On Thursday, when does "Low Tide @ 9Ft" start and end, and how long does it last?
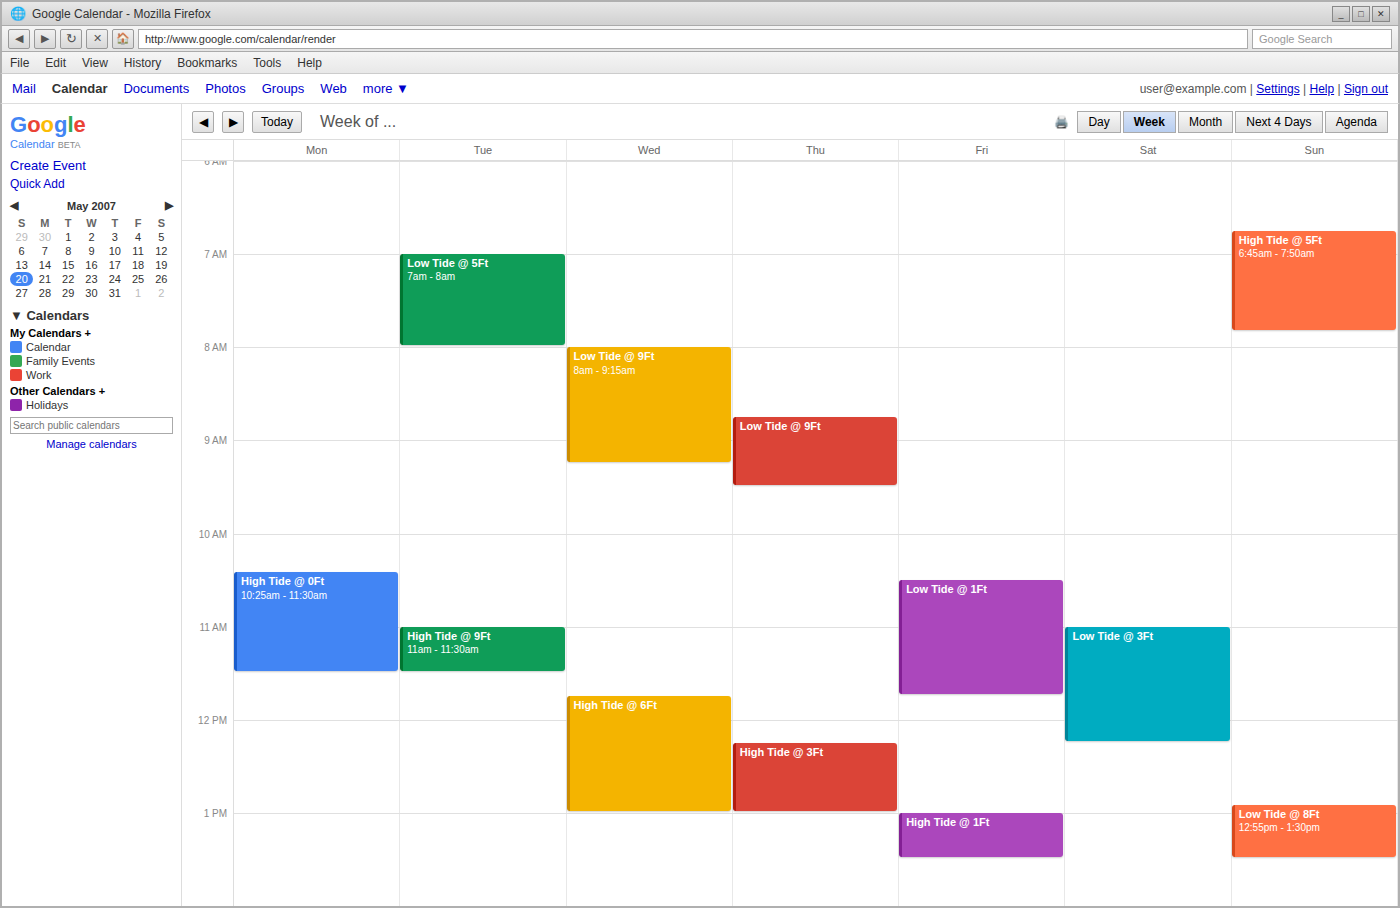
8:45 AM to 9:30 AM, 45 minutes